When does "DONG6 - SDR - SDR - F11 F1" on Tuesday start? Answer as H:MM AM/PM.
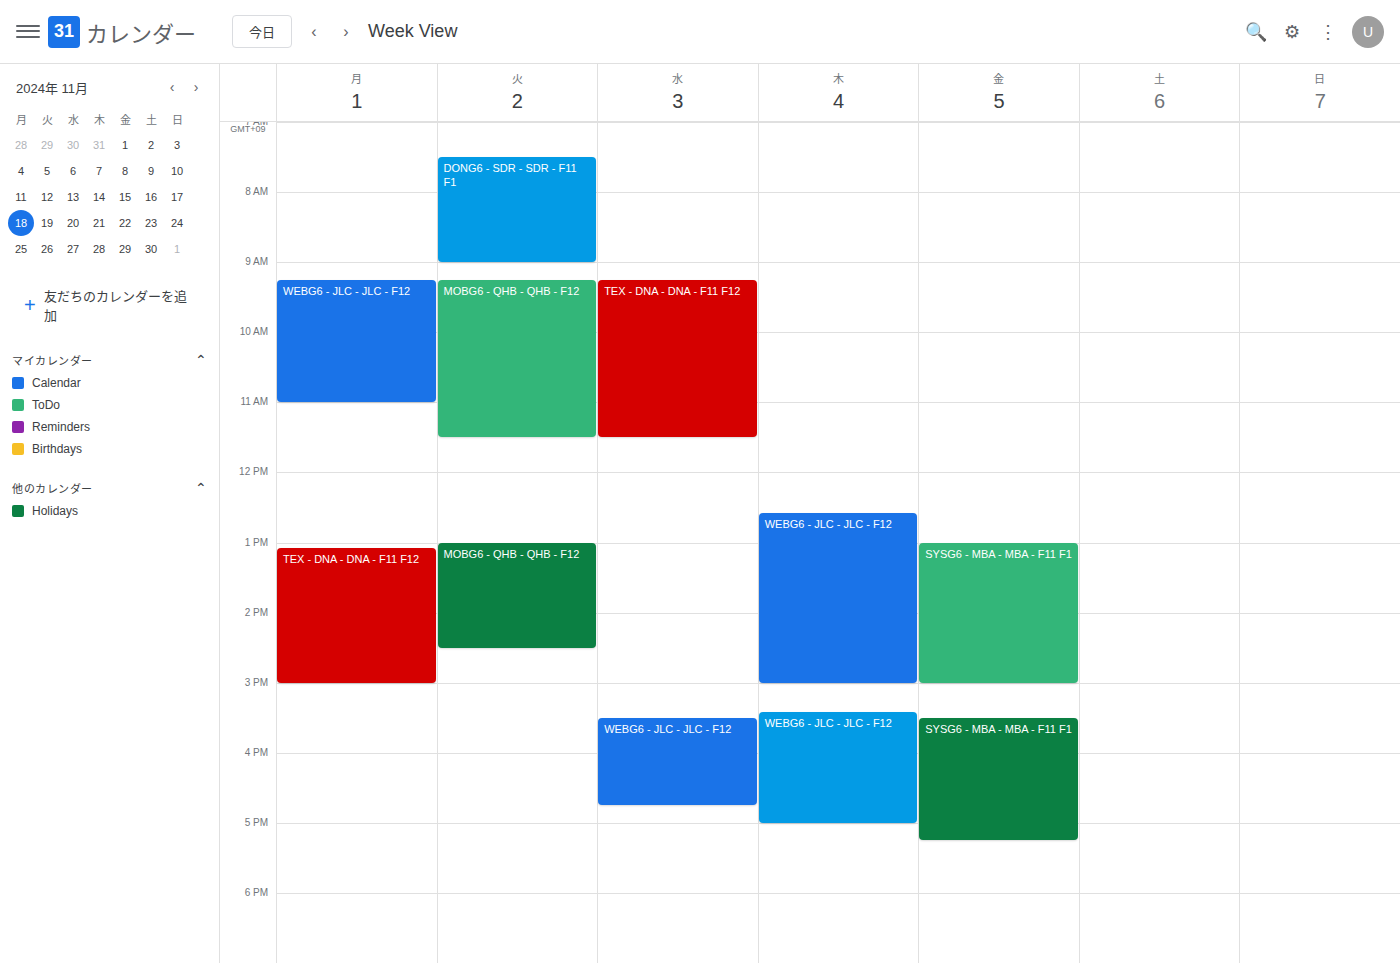
7:30 AM